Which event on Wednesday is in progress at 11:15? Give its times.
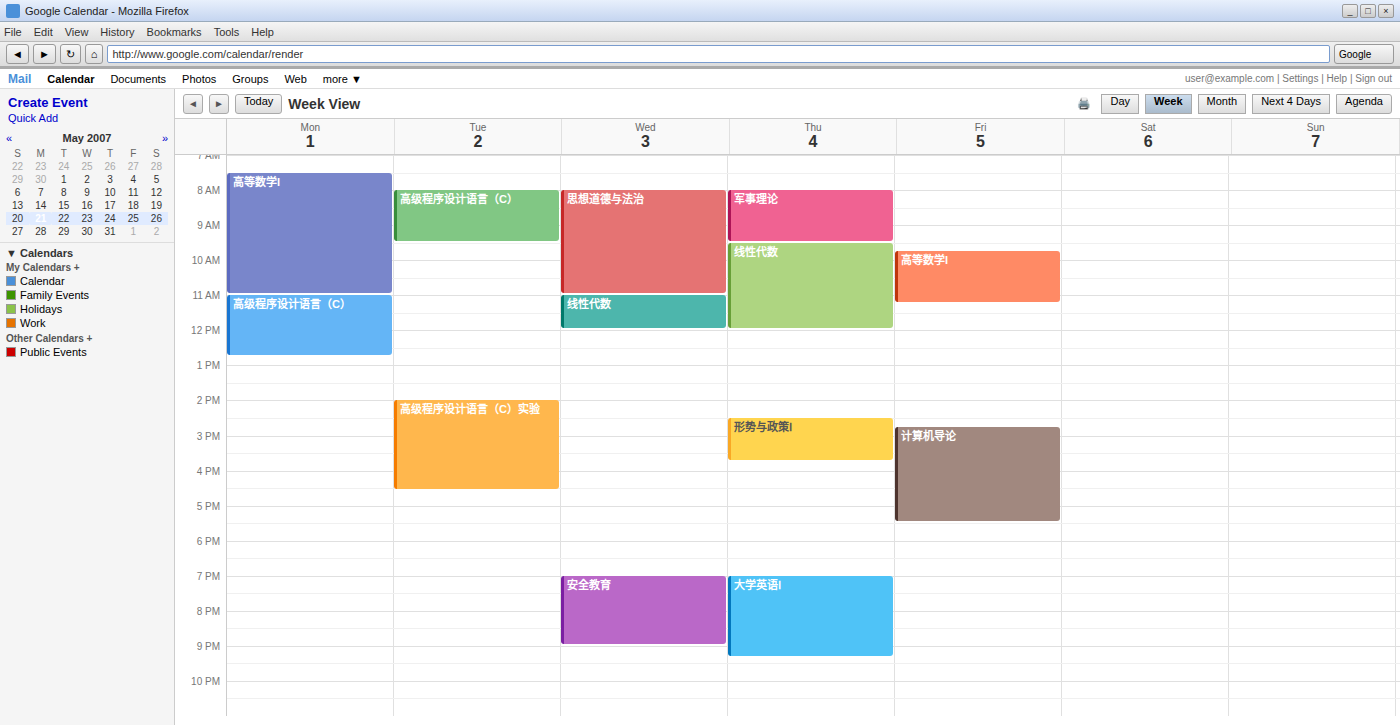
"线性代数", 11:00 to 12:00